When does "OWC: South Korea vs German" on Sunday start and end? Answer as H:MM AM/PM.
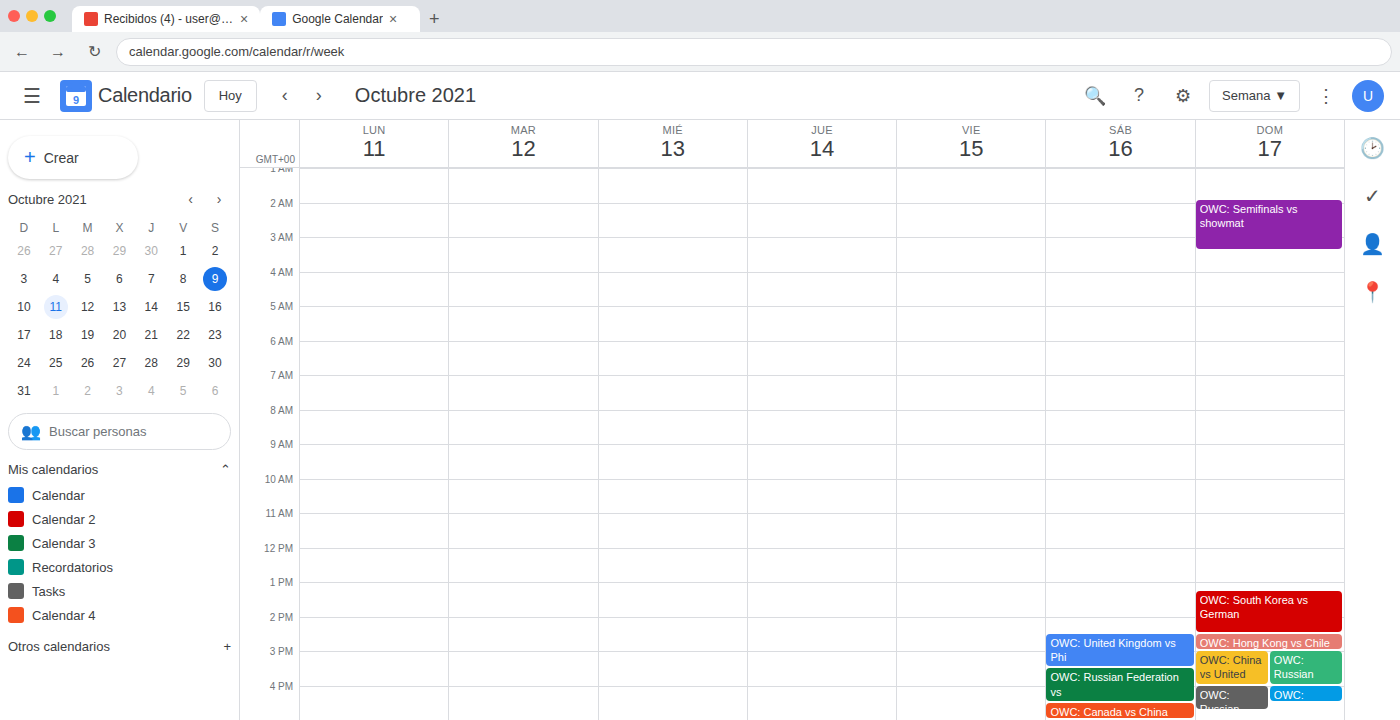
1:15 PM to 2:30 PM